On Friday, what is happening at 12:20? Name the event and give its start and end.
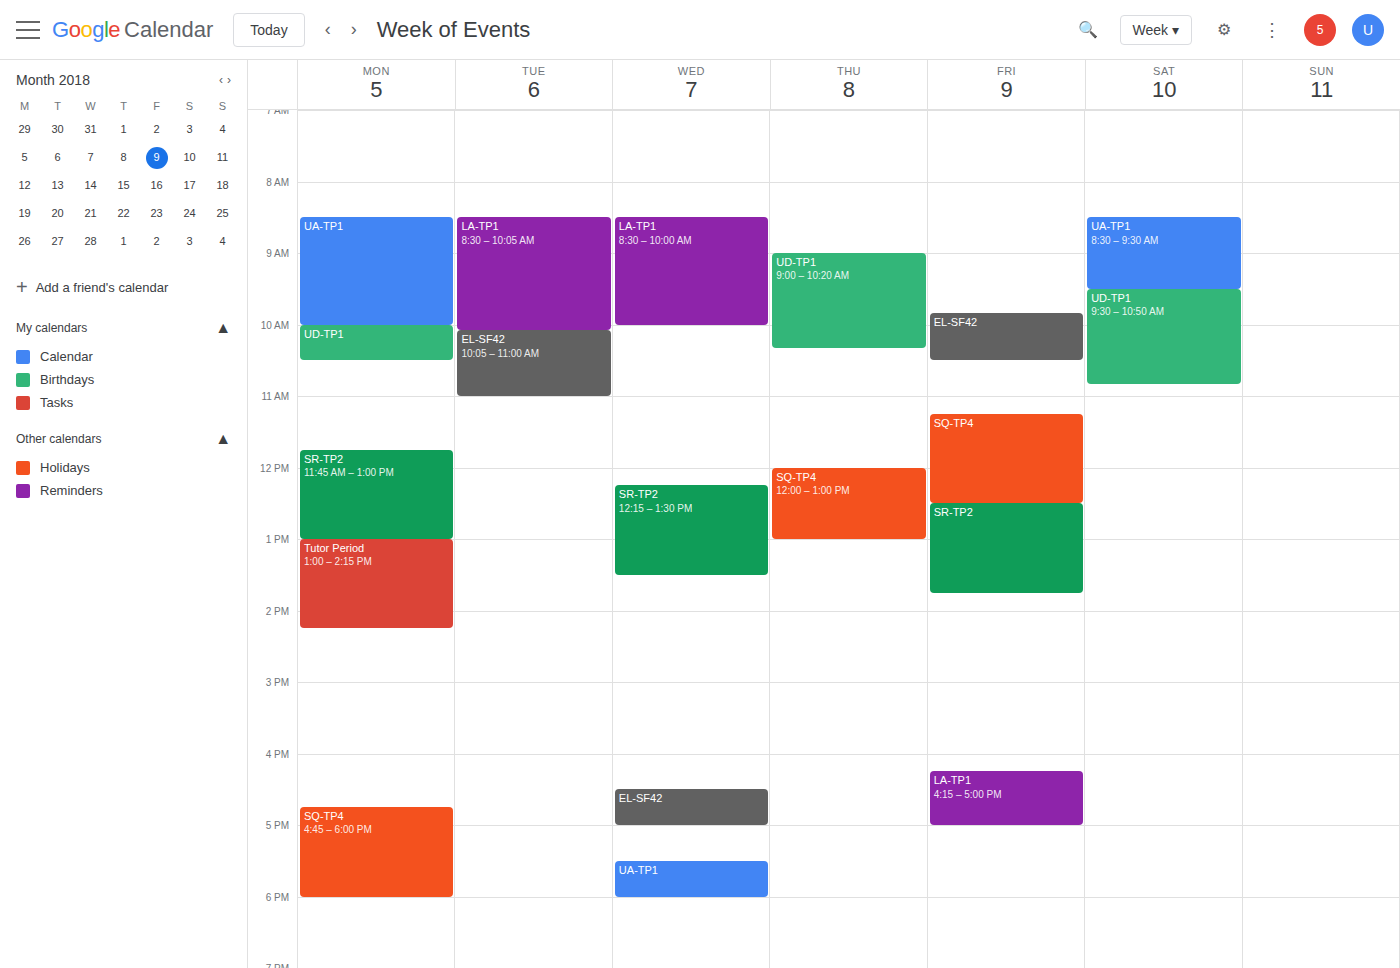
"SQ-TP4", 11:15 to 12:30